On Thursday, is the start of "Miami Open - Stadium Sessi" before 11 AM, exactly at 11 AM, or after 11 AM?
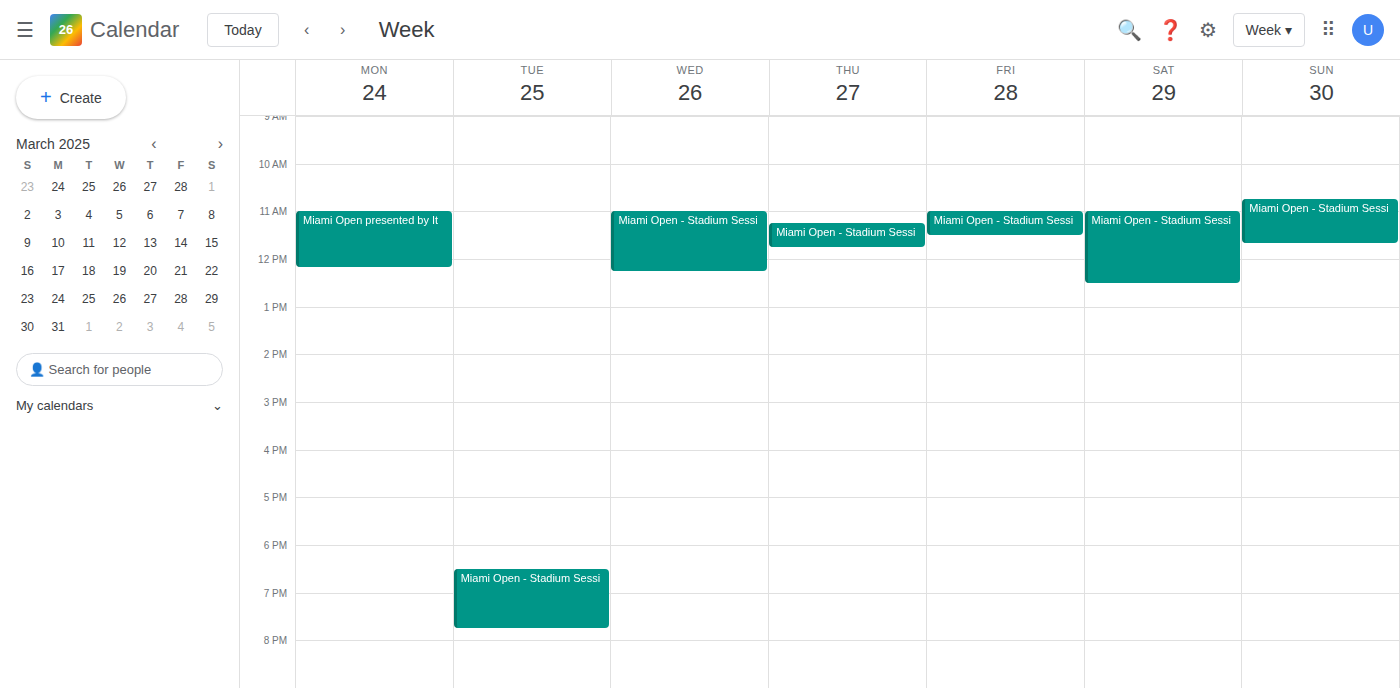
11:15 AM -- after 11 AM, 15 minutes below the 11 AM line.